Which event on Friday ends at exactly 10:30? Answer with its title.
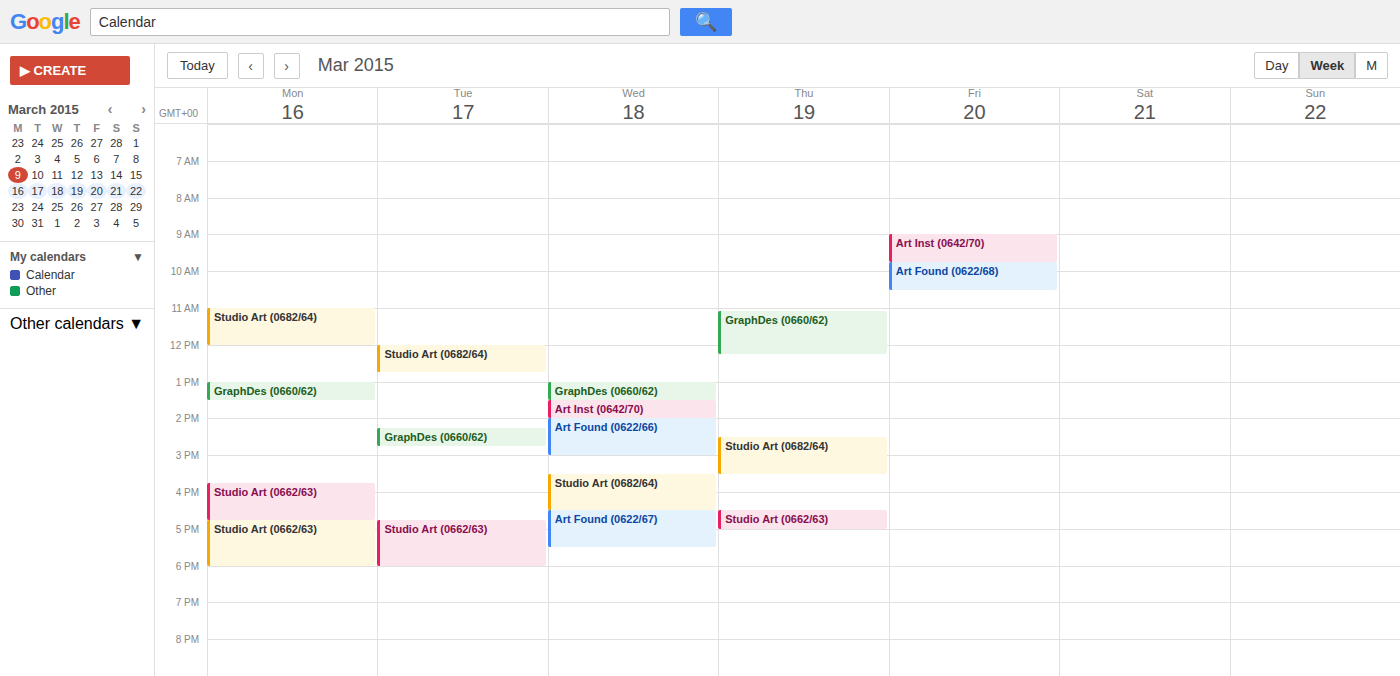
"Art Found (0622/68)"